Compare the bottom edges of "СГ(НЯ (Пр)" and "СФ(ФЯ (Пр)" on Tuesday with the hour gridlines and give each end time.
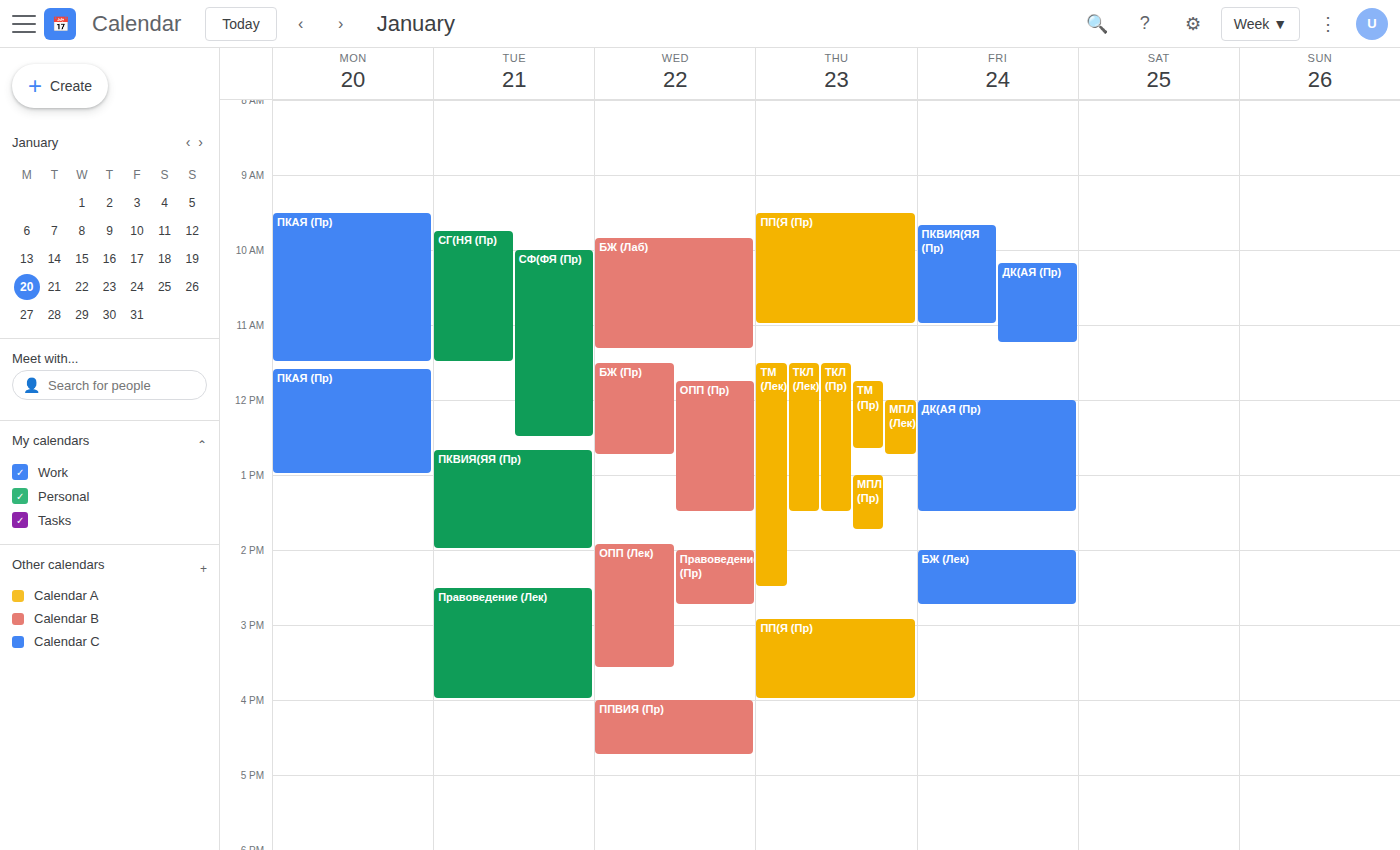
"СГ(НЯ (Пр)": 11:30 AM, halfway between the 11 AM and 12 PM lines. "СФ(ФЯ (Пр)": 12:30 PM, halfway between the 12 PM and 1 PM lines.